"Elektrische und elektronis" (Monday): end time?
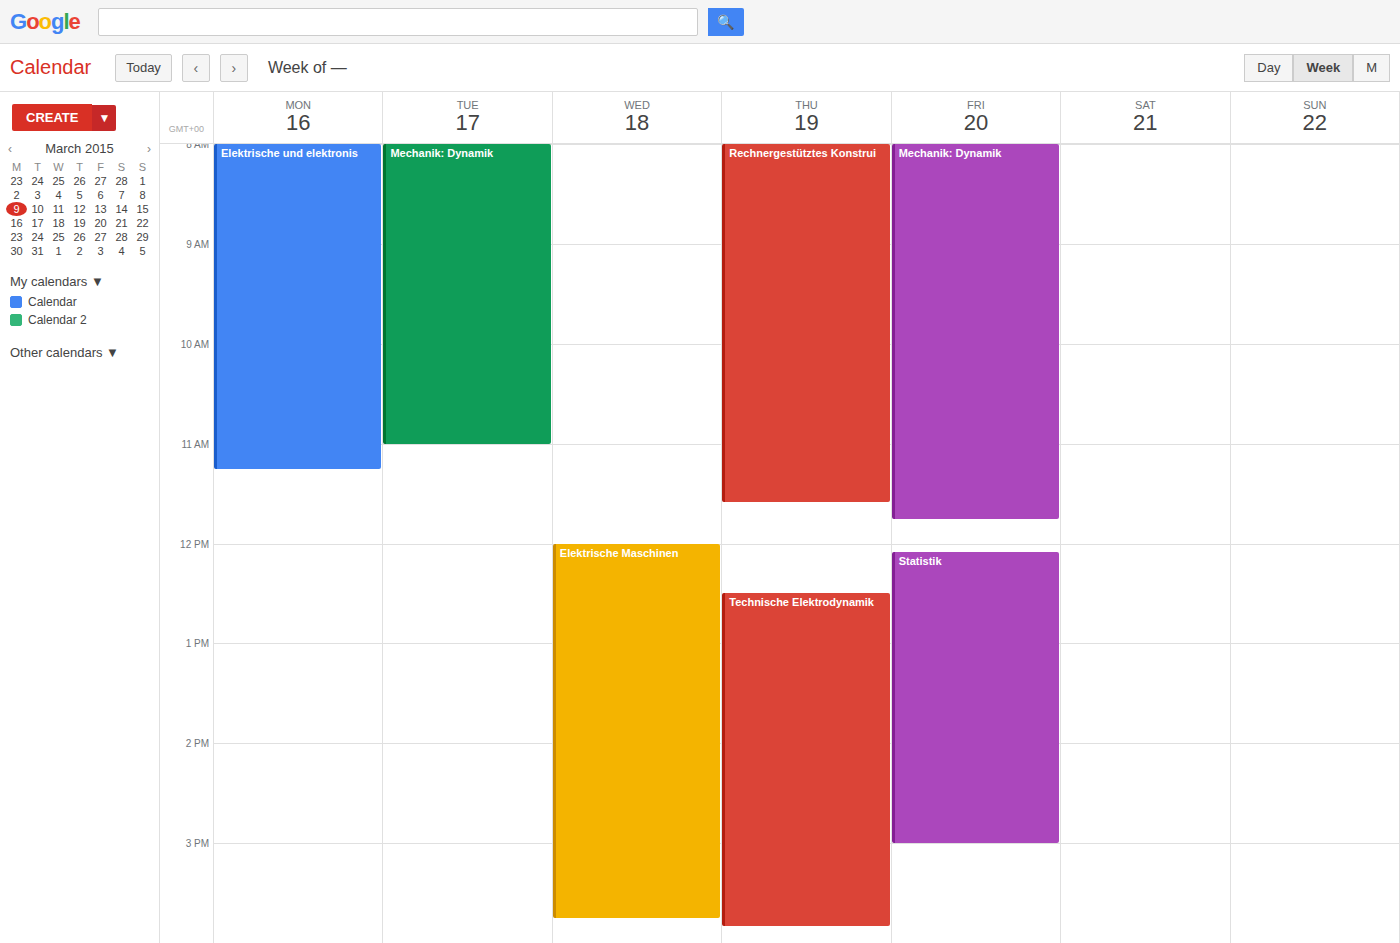
11:15 AM